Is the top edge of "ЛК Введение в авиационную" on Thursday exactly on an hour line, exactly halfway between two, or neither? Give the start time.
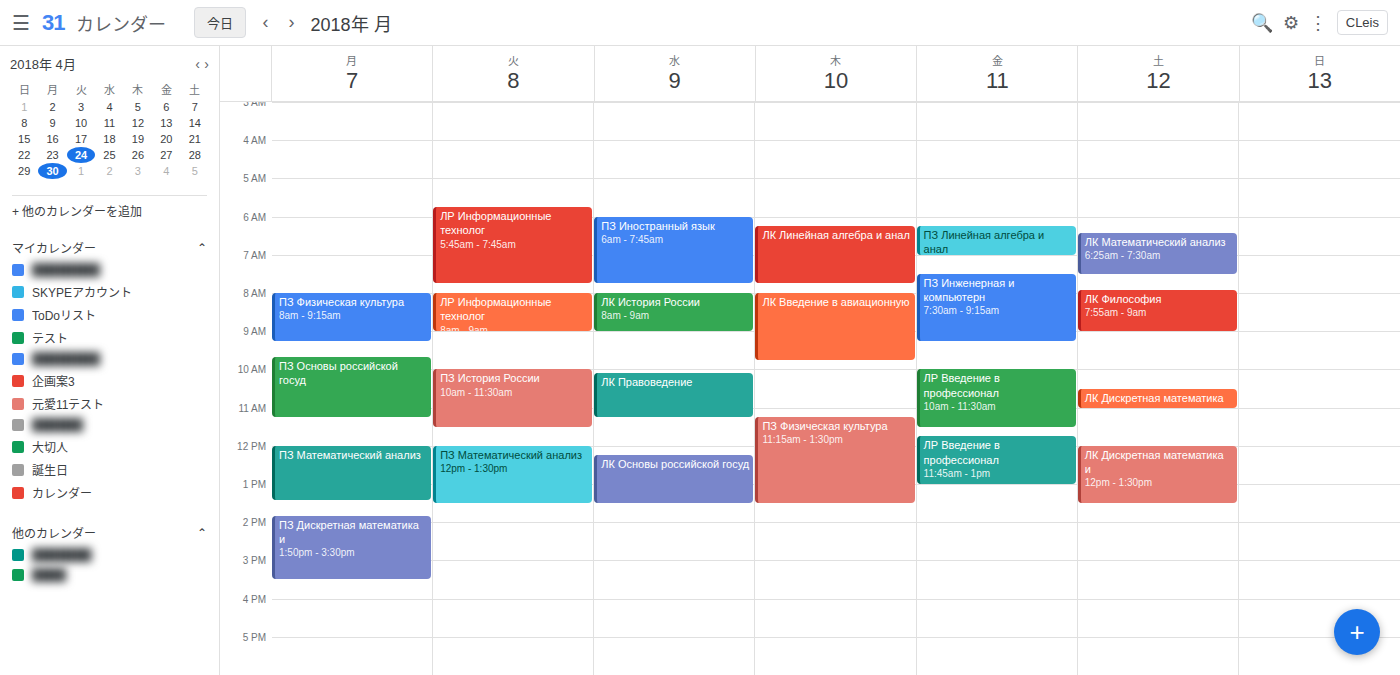
8:00 AM -- exactly on the 8 AM line.